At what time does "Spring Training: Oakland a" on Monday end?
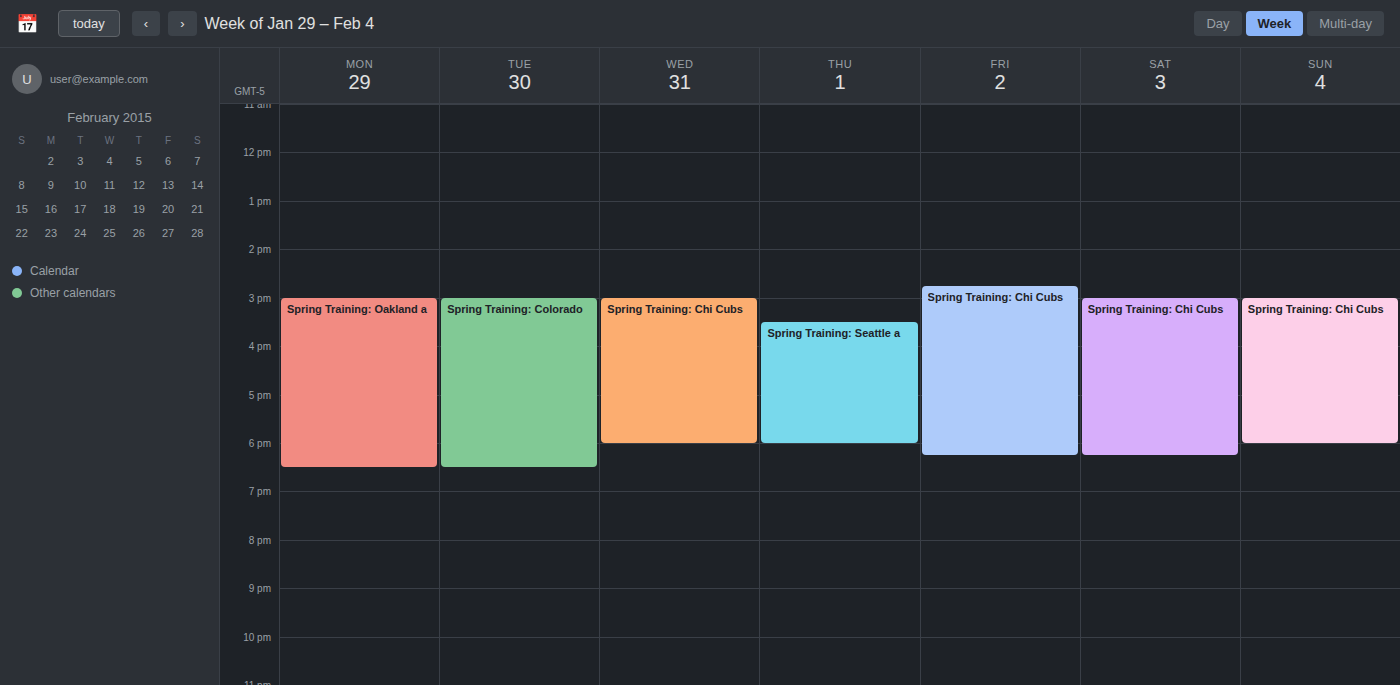
6:30 PM